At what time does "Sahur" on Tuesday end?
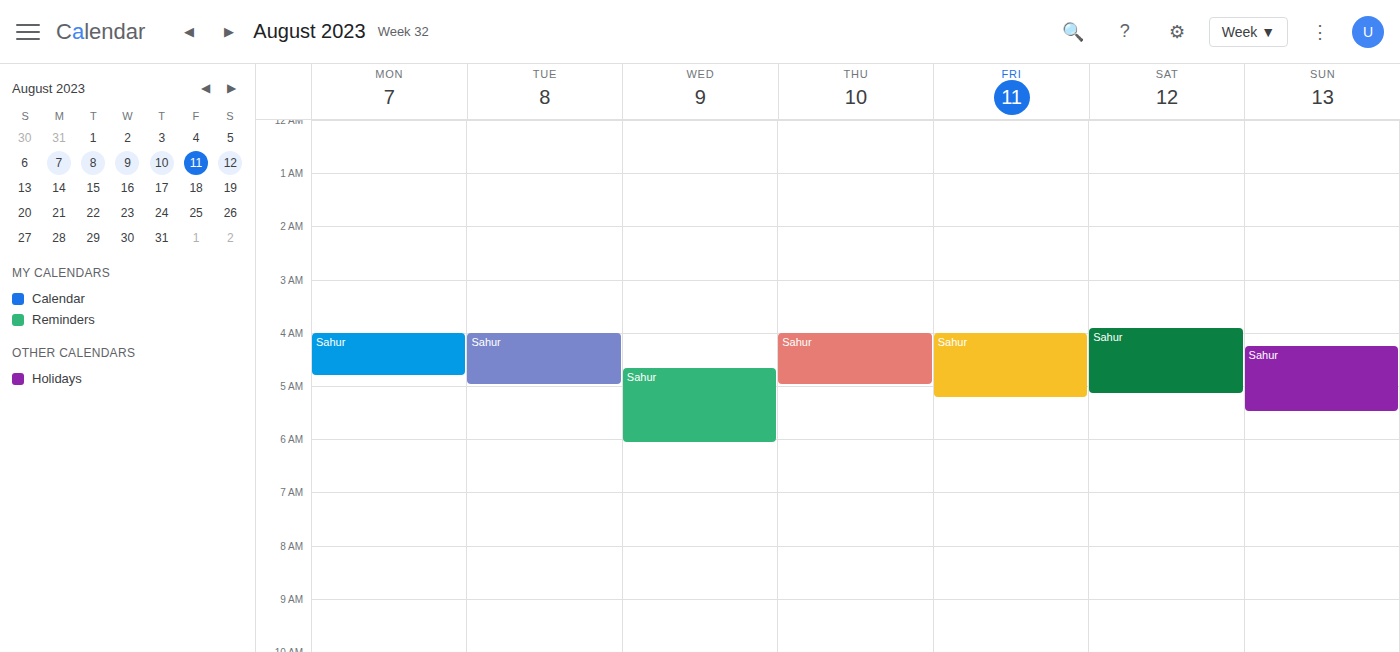
5:00 AM